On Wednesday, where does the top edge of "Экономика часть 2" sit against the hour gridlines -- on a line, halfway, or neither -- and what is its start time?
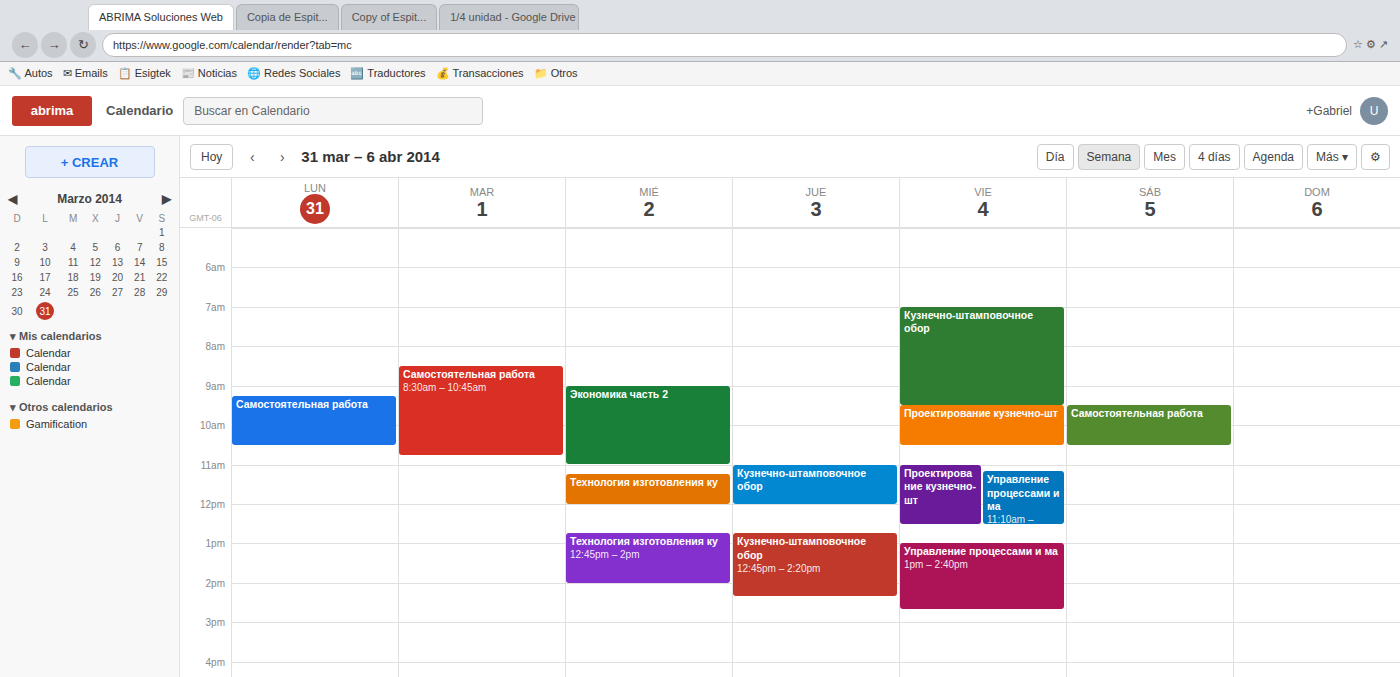
9:00 AM -- exactly on the 9 AM line.